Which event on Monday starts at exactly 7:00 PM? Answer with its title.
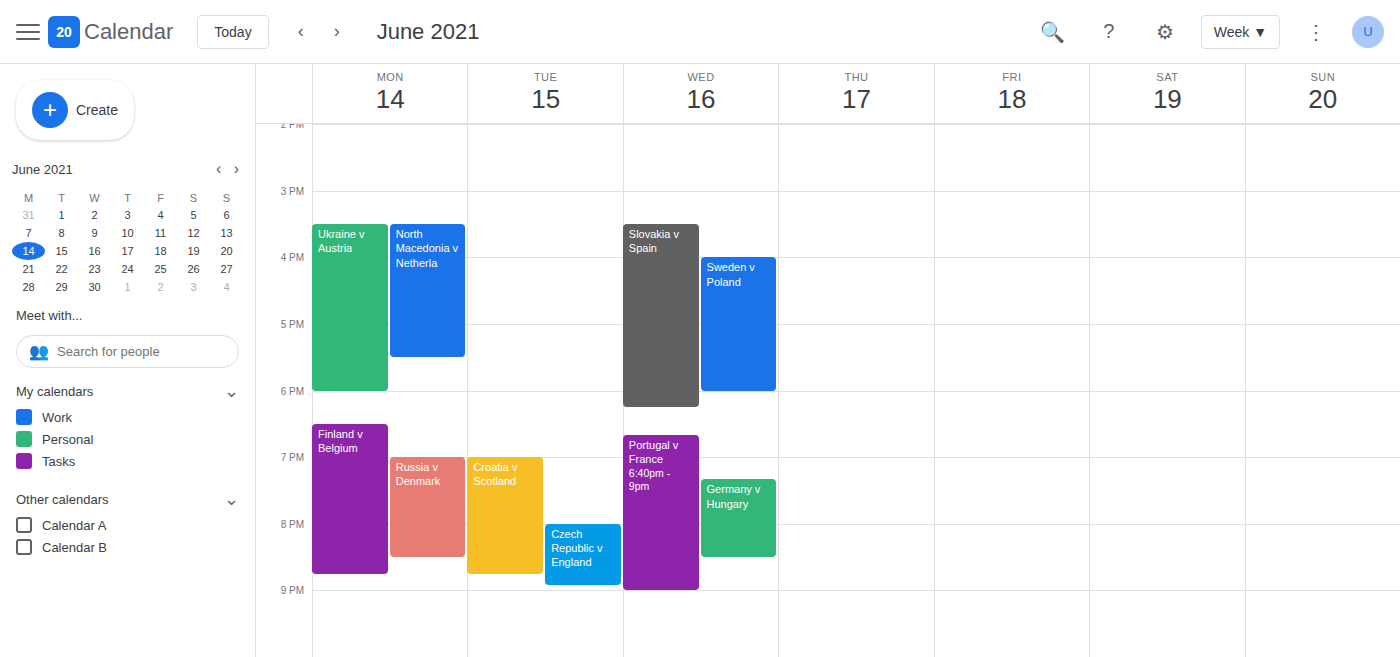
"Russia v Denmark"